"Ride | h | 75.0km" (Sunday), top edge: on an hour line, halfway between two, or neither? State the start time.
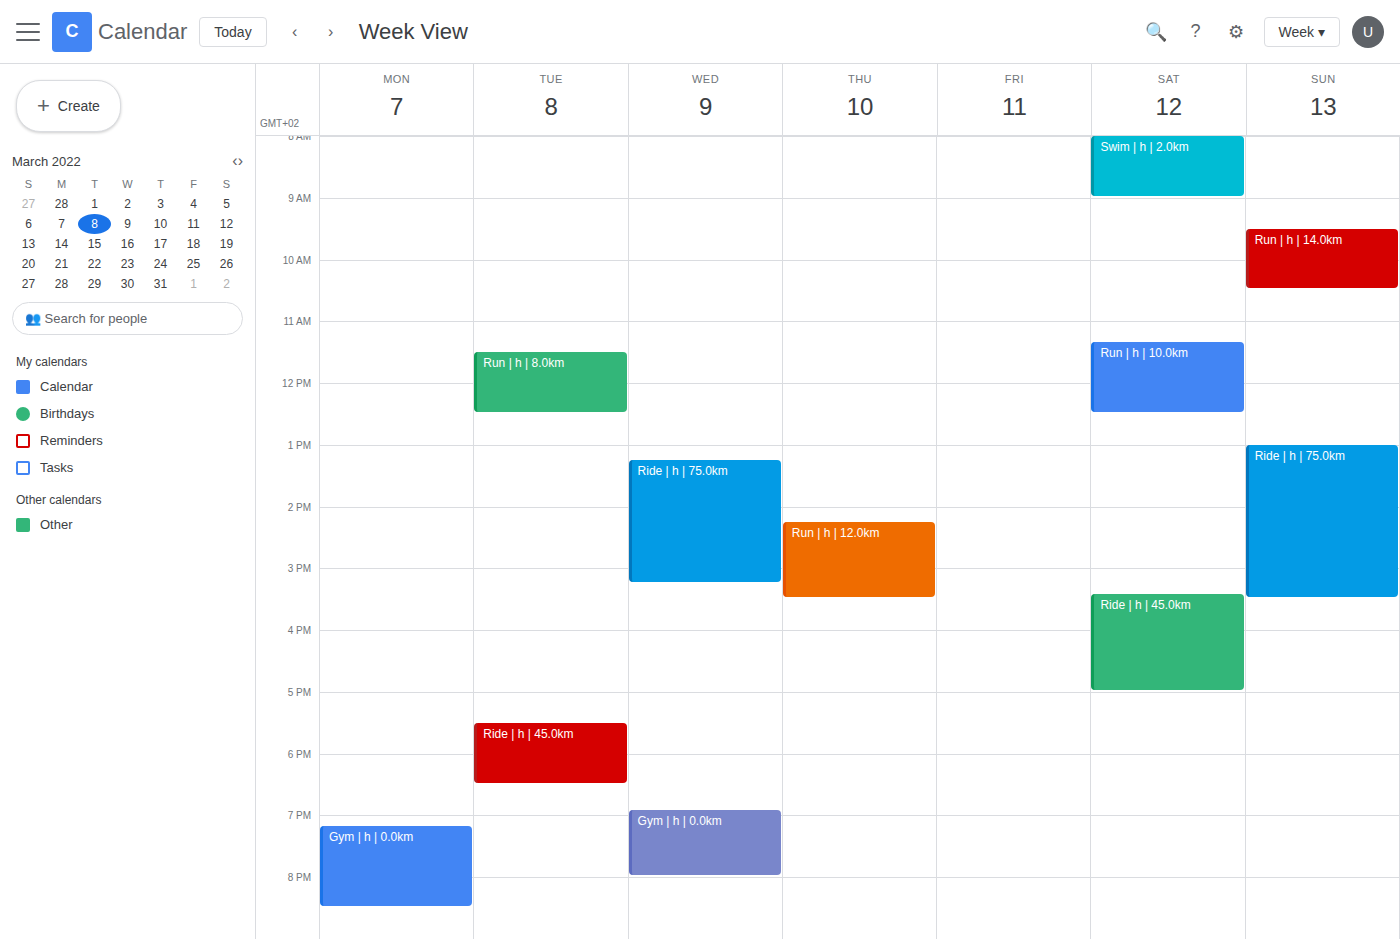
1:00 PM -- exactly on the 1 PM line.